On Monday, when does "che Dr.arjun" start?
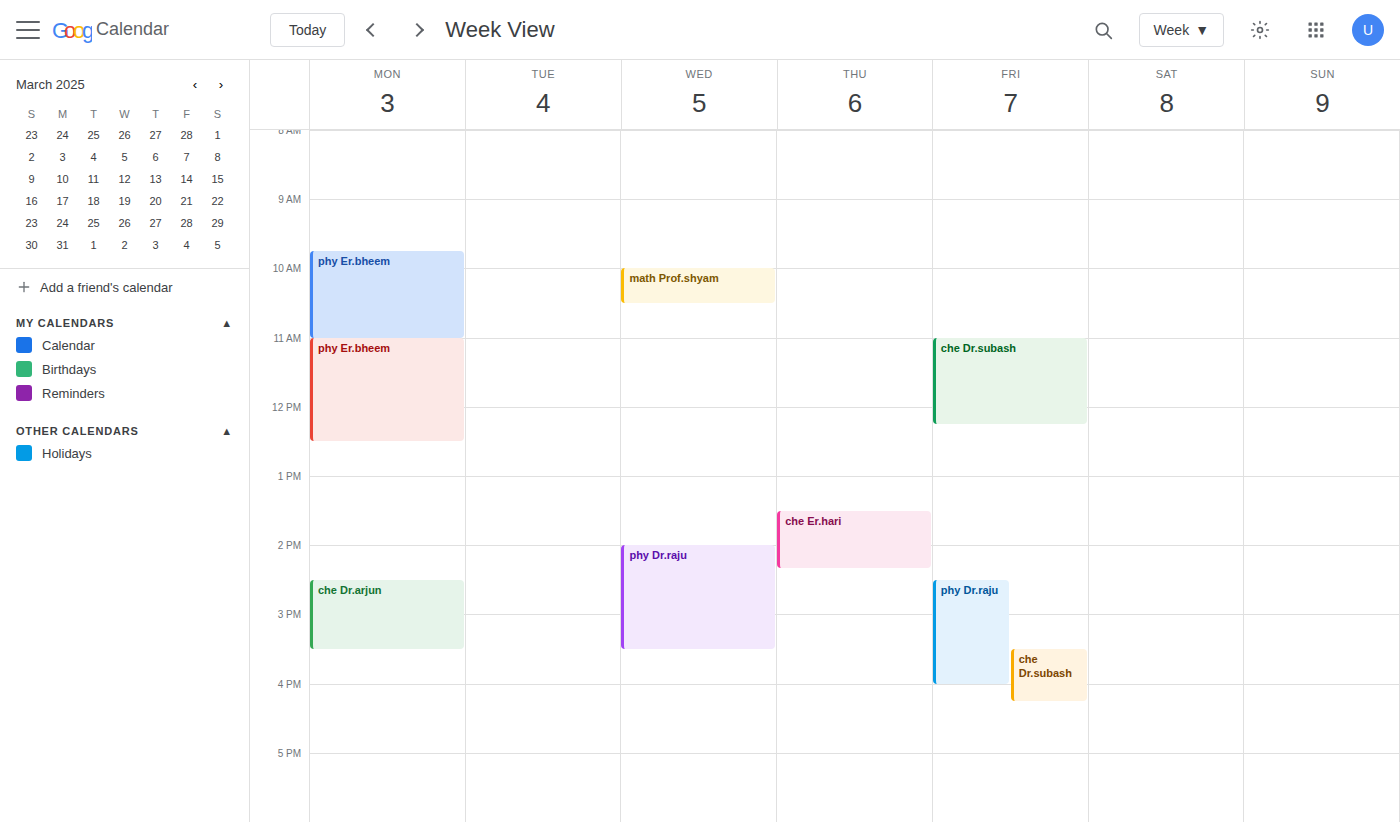
2:30 PM